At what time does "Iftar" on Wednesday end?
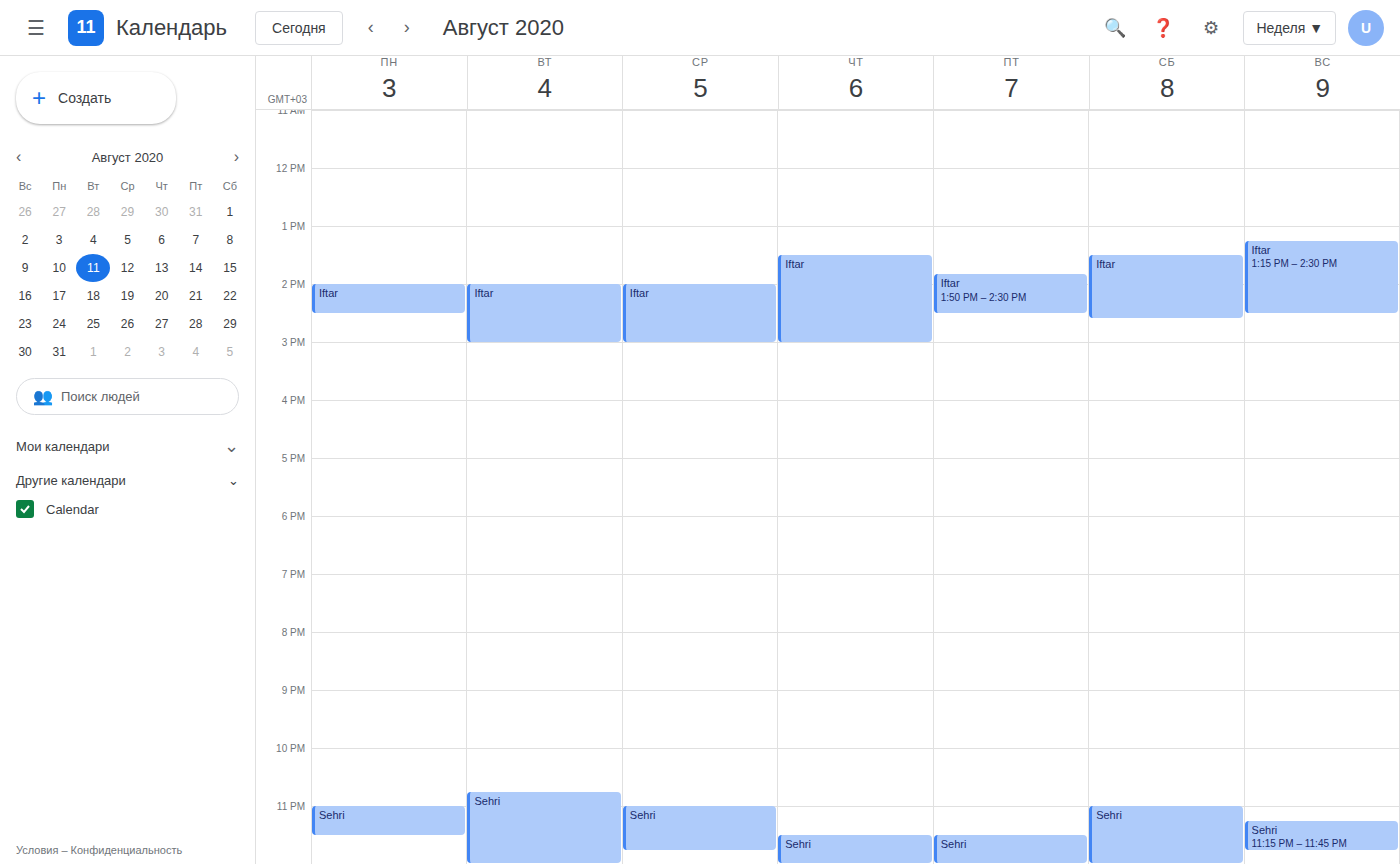
3:00 PM